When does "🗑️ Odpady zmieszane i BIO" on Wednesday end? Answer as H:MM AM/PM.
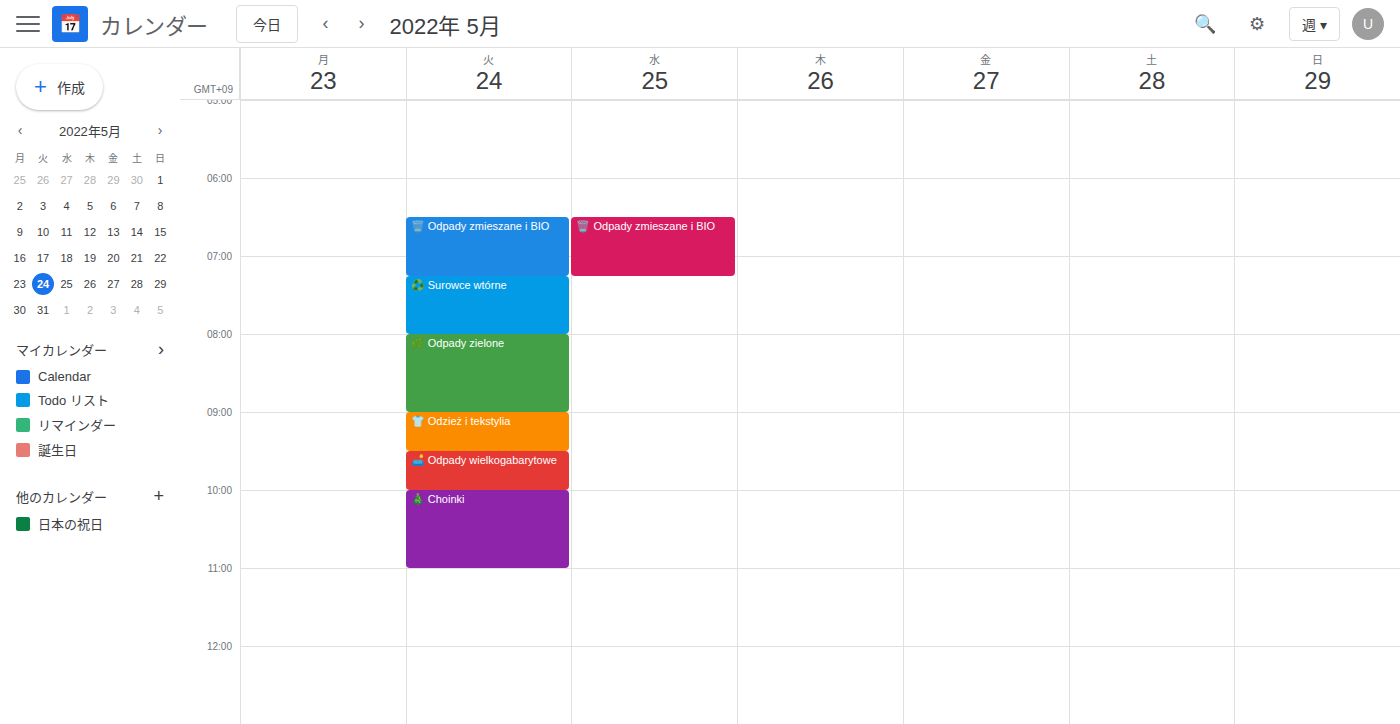
7:15 AM